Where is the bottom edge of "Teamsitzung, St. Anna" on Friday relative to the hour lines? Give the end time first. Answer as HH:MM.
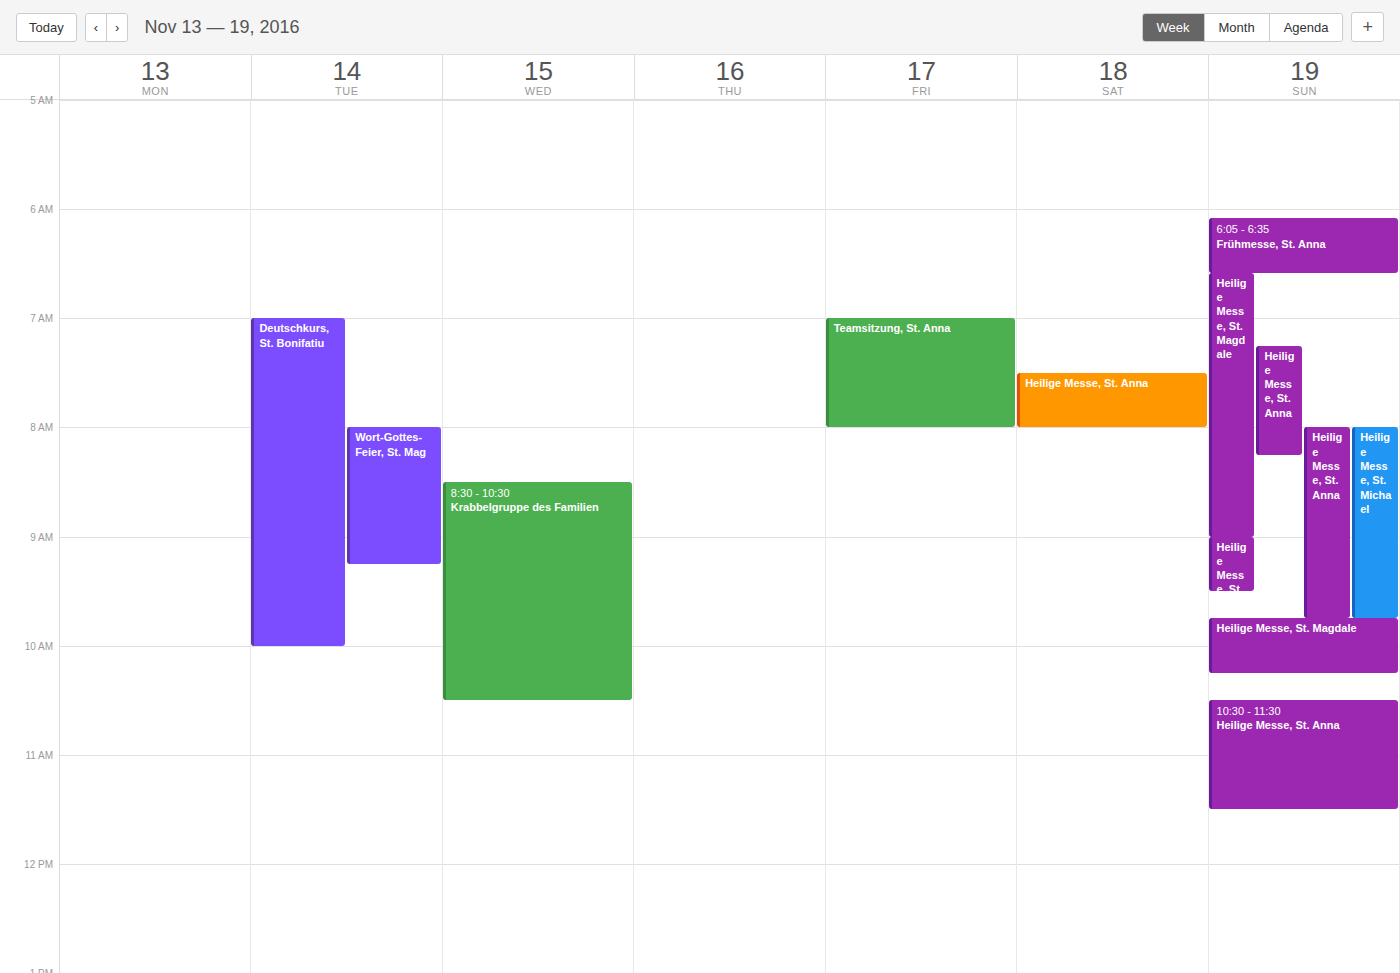
08:00 -- exactly on the 08:00 line.